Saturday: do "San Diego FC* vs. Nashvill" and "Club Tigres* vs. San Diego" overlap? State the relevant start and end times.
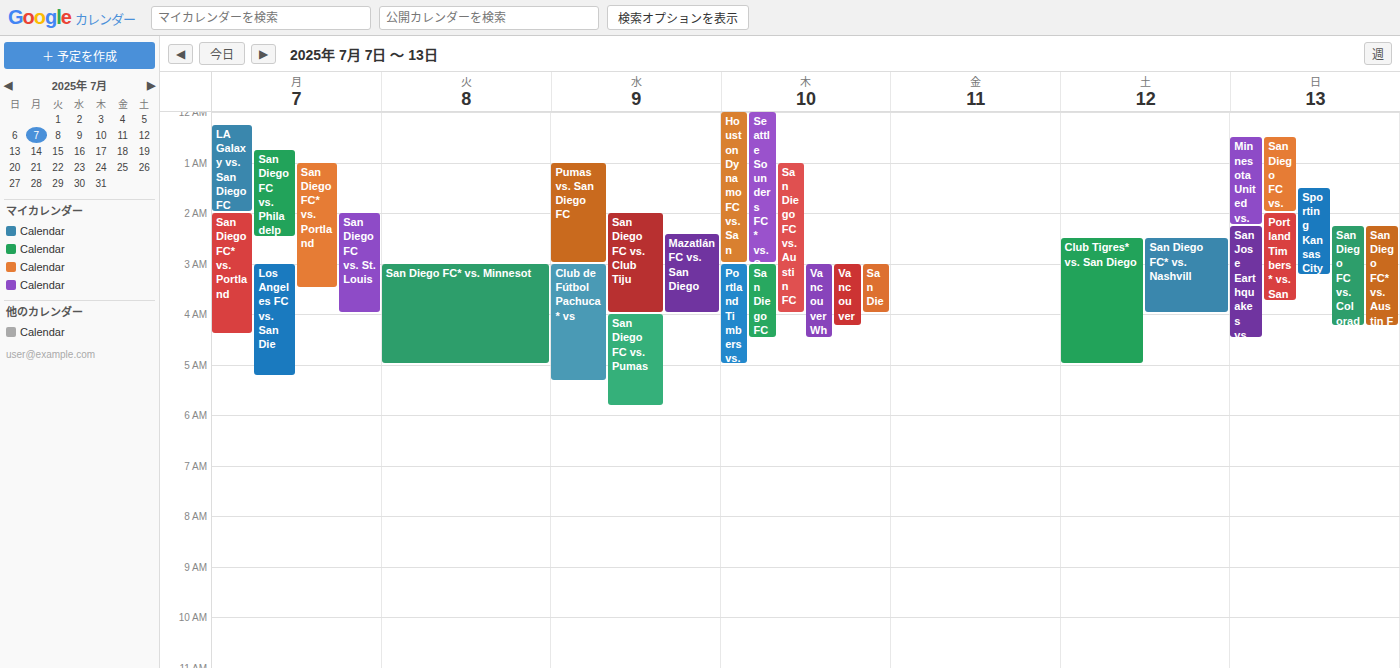
"San Diego FC* vs. Nashvill" runs 2:30 AM to 4:00 AM, inside "Club Tigres* vs. San Diego" -- they overlap.